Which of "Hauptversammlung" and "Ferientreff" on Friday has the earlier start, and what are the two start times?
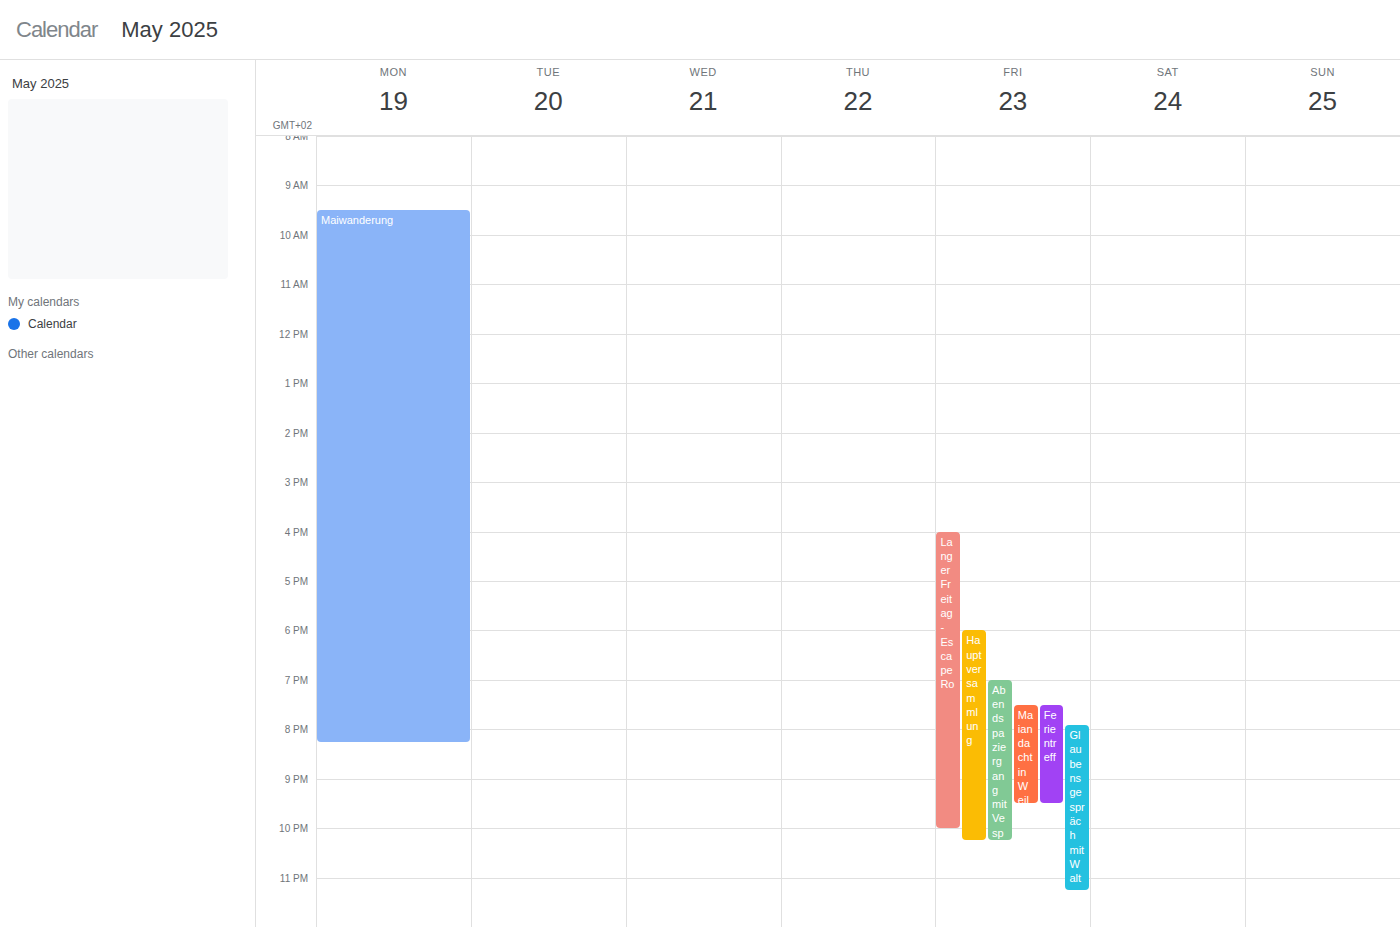
"Hauptversammlung" 6:00 PM; "Ferientreff" 7:30 PM.